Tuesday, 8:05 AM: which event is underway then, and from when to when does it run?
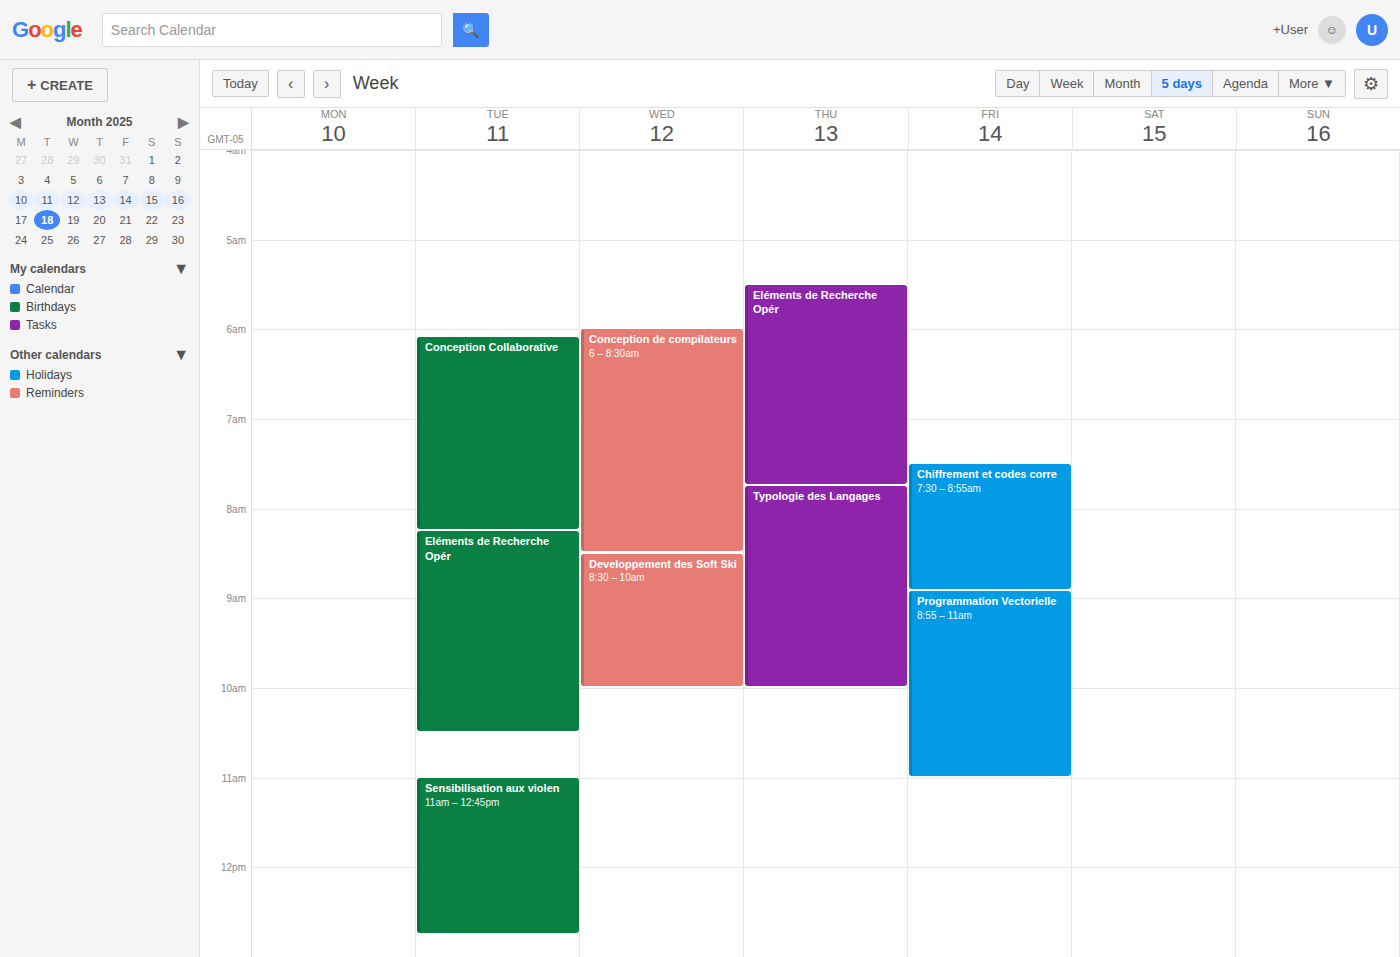
"Conception Collaborative", 6:05 AM to 8:15 AM